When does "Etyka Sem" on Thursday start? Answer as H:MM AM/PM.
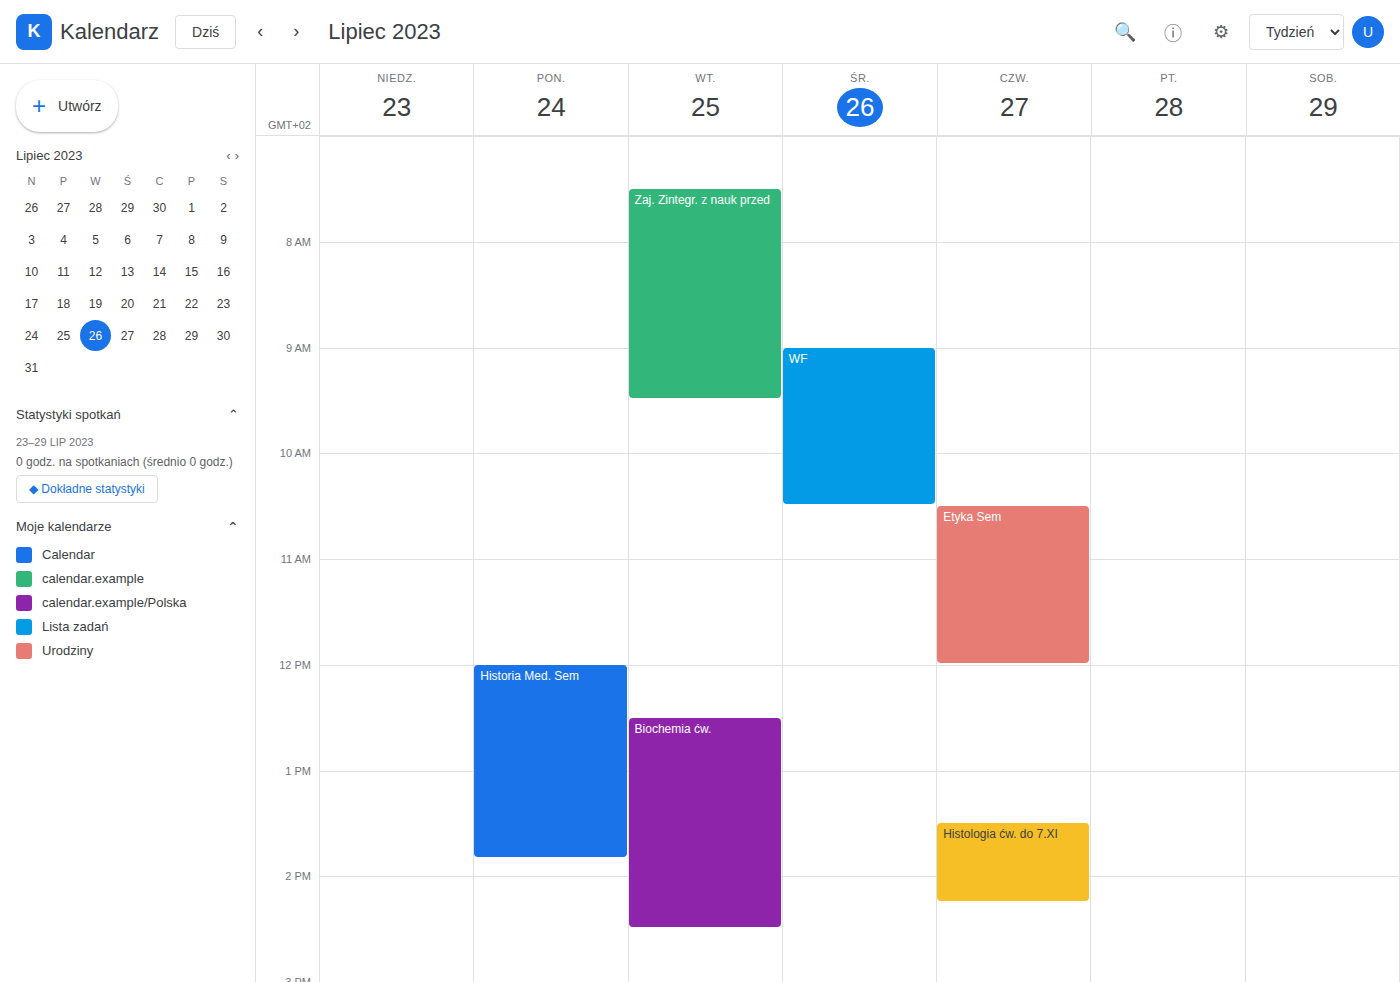
10:30 AM